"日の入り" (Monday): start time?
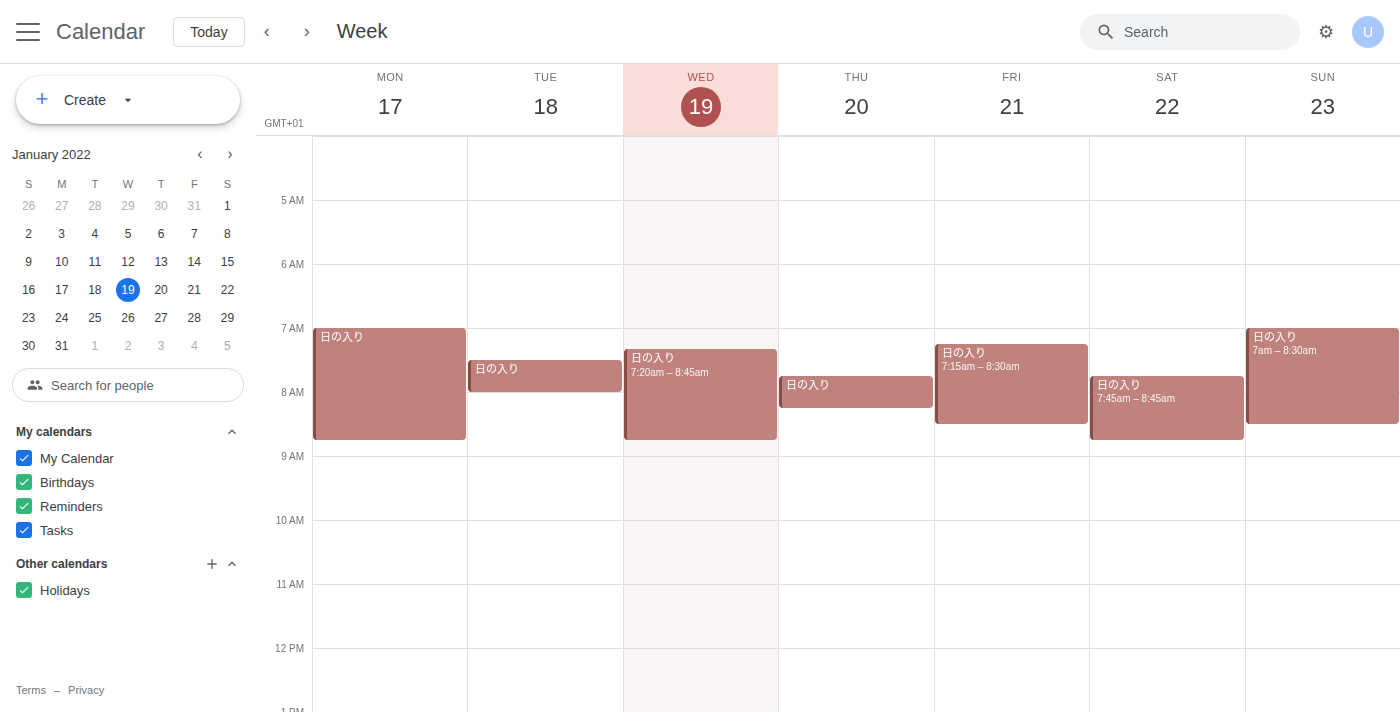
7:00 AM